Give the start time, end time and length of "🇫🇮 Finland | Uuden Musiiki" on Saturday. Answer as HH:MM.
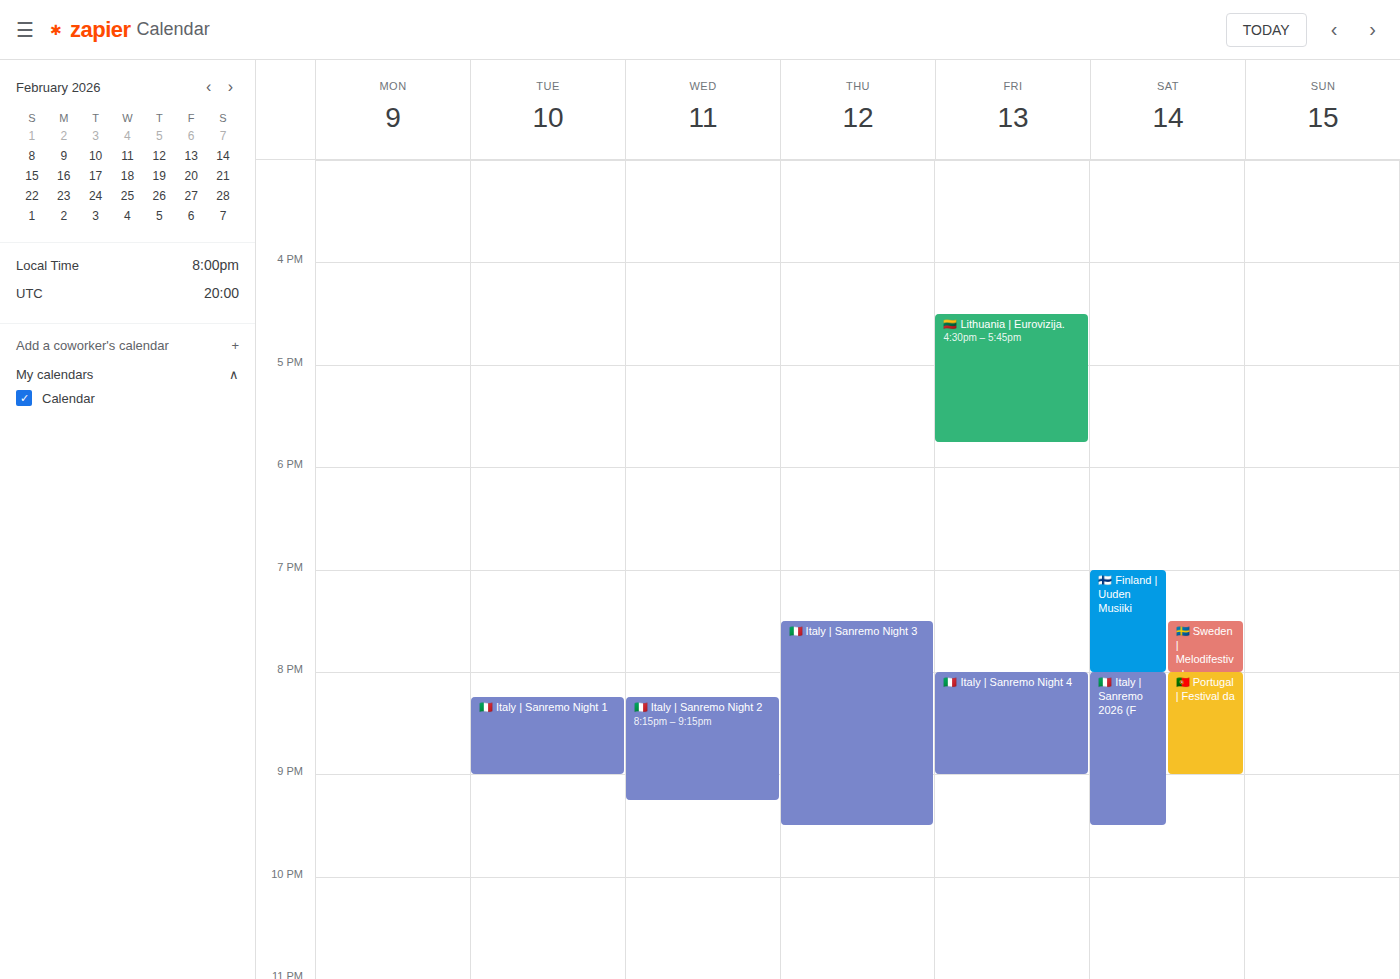
19:00 to 20:00, 1 hour